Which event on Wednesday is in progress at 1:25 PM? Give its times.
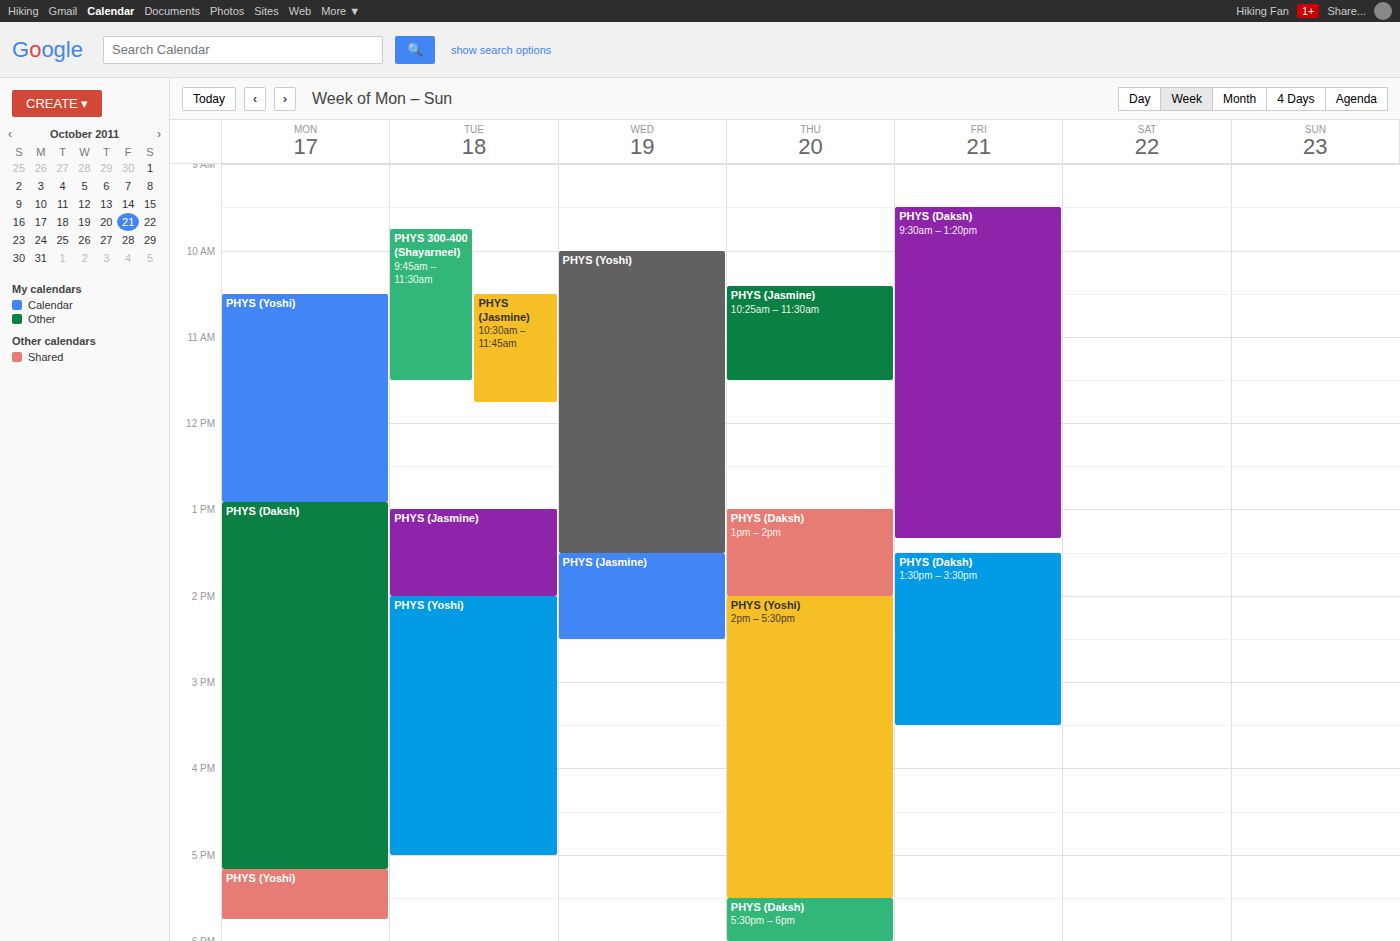
"PHYS (Yoshi)", 10:00 AM to 1:30 PM